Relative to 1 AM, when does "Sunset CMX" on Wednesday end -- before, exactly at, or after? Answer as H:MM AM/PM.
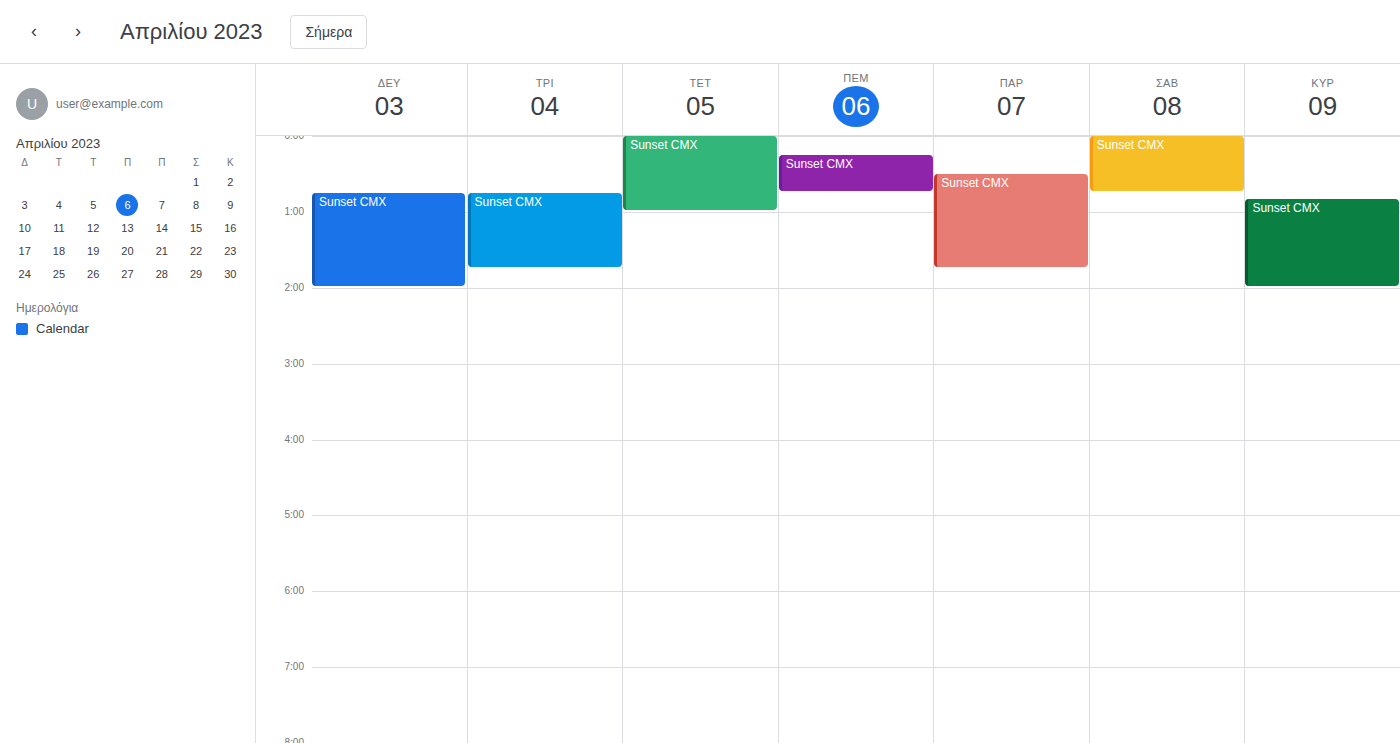
1:00 AM -- exactly at 1 AM, on the 1 AM line.